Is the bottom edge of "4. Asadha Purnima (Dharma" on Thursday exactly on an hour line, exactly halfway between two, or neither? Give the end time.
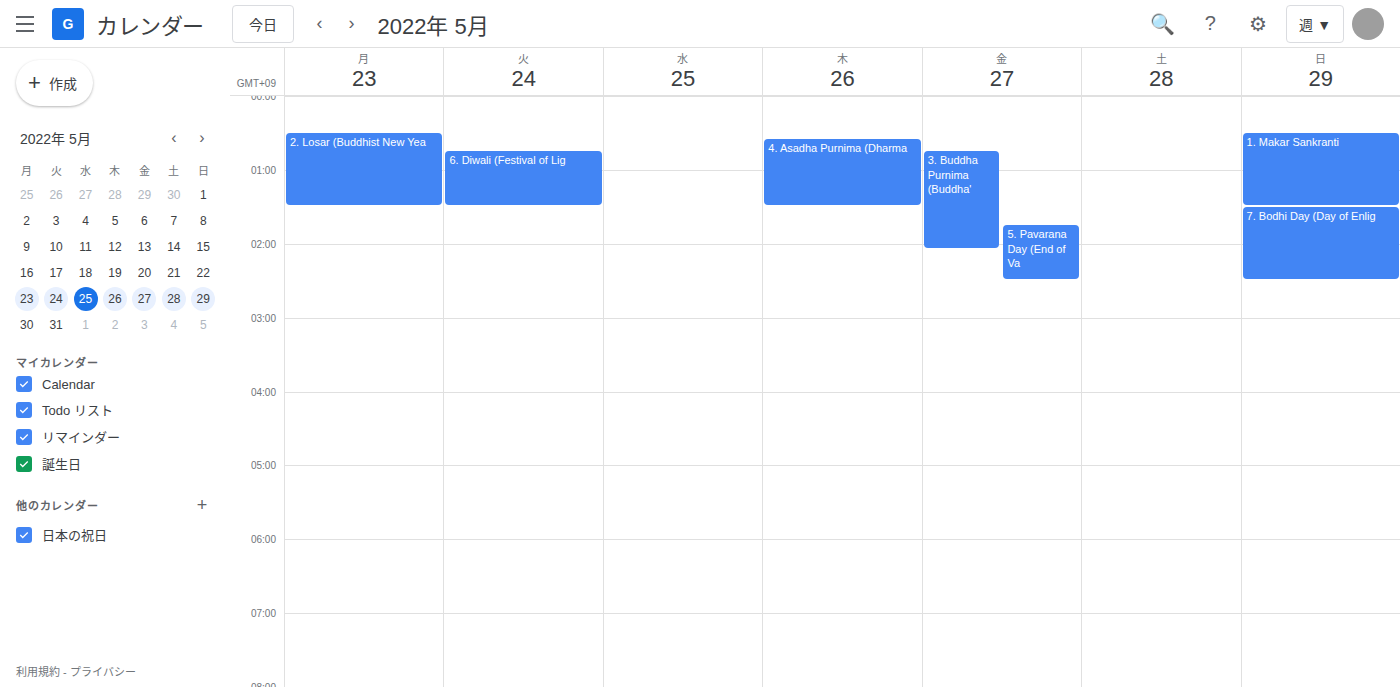
1:30 AM -- halfway between the 1 AM and 2 AM lines.